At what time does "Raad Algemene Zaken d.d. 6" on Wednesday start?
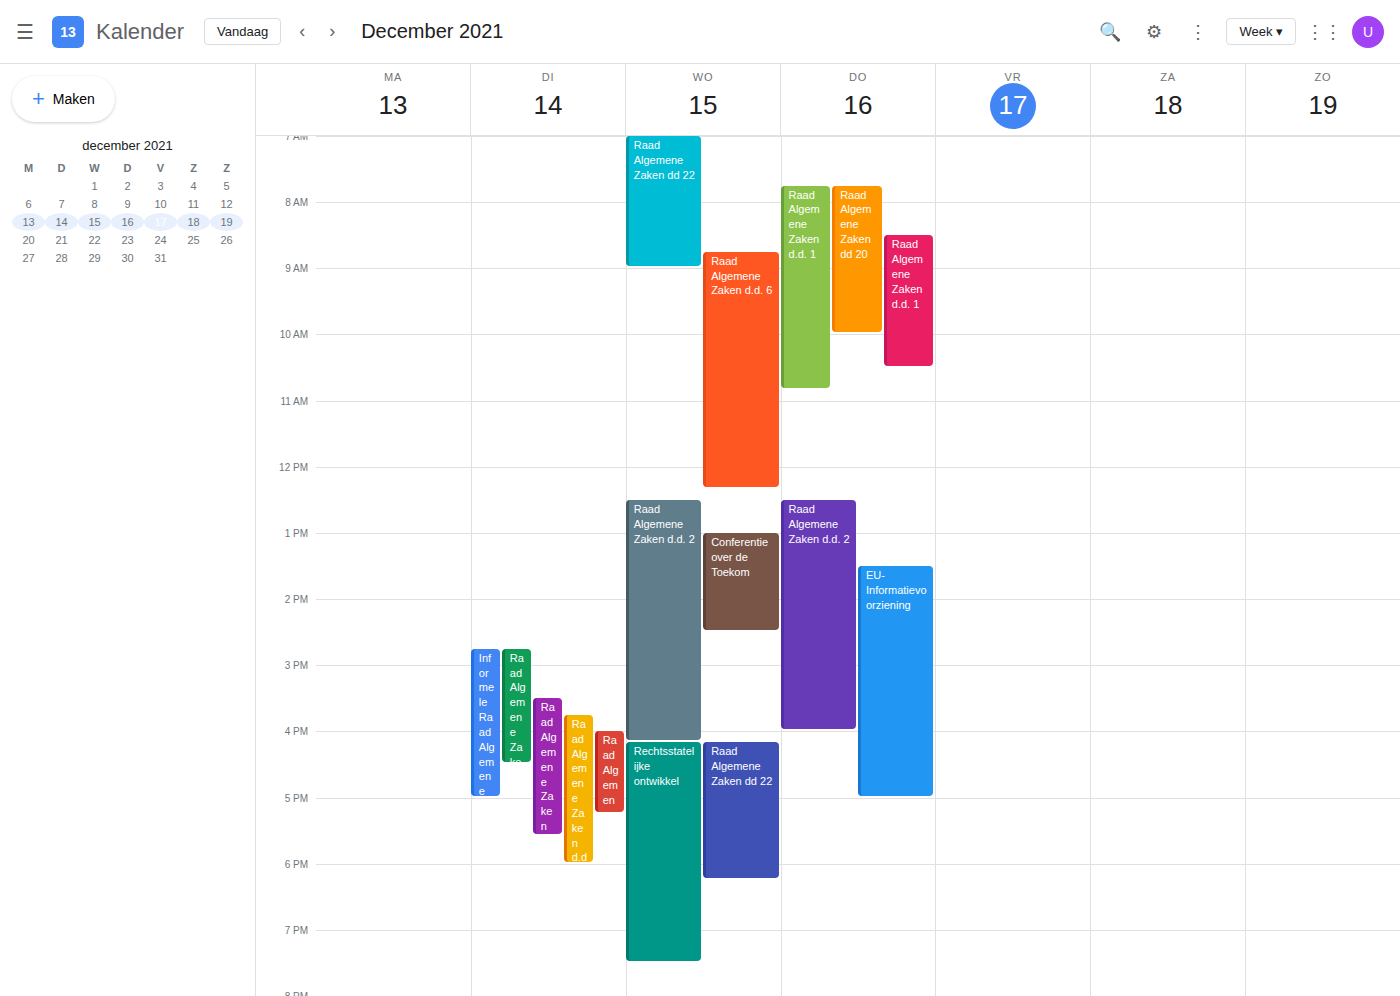
08:45